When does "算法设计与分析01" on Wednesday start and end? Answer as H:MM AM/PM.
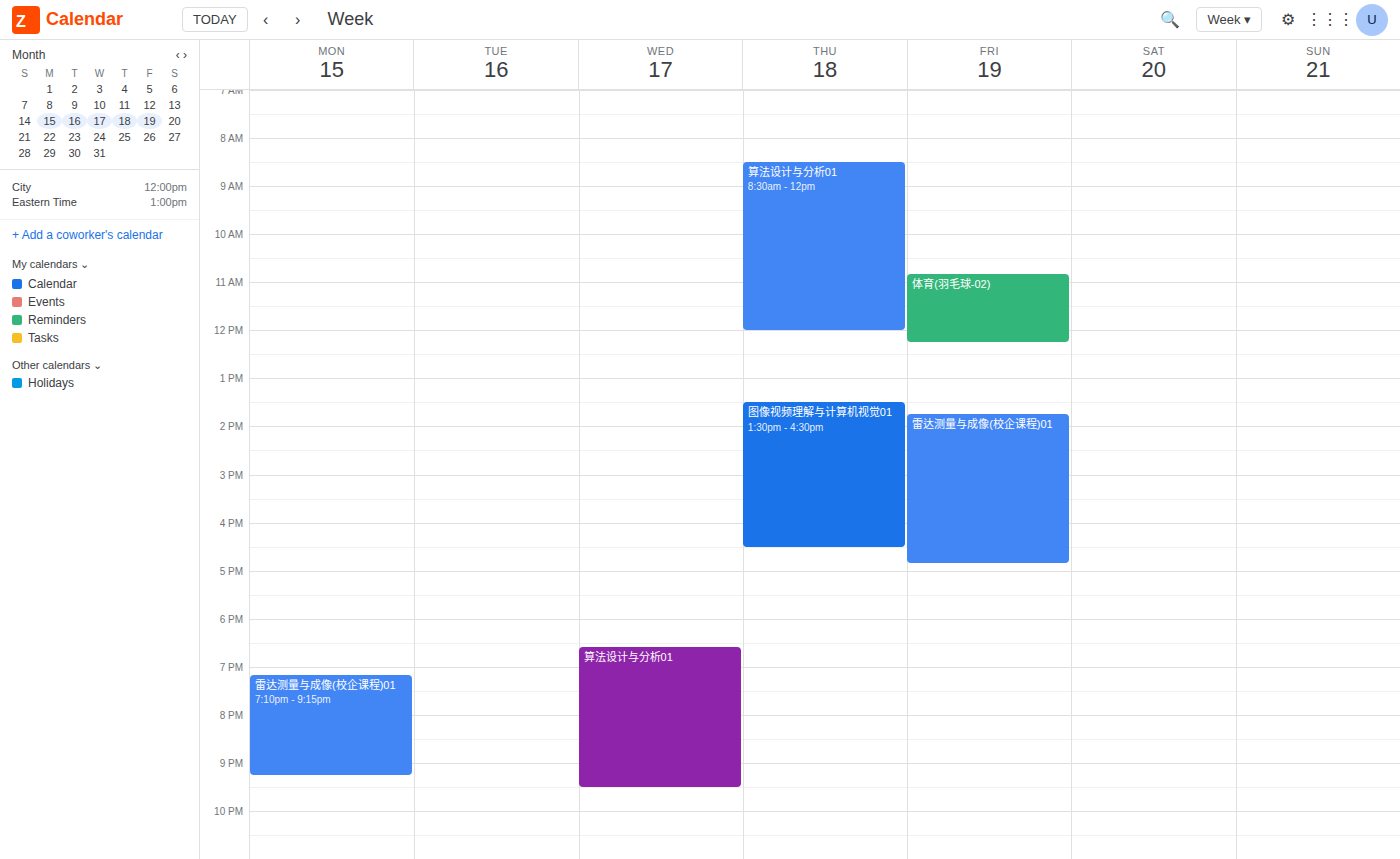
6:35 PM to 9:30 PM